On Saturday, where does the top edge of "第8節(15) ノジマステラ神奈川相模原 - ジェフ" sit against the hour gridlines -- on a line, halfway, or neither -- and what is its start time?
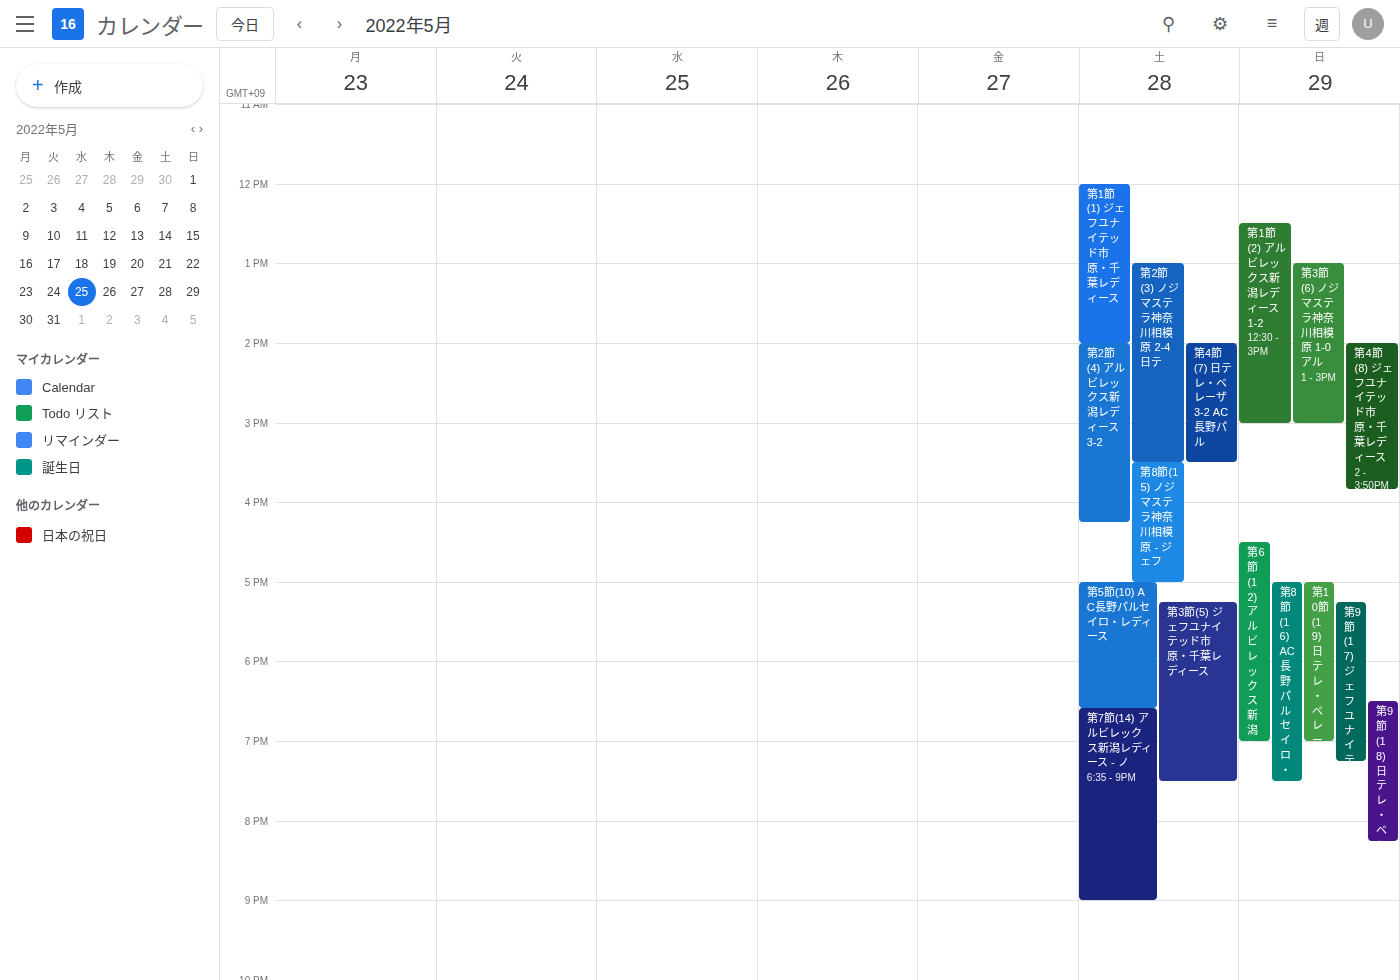
3:30 PM -- halfway between the 3 PM and 4 PM lines.